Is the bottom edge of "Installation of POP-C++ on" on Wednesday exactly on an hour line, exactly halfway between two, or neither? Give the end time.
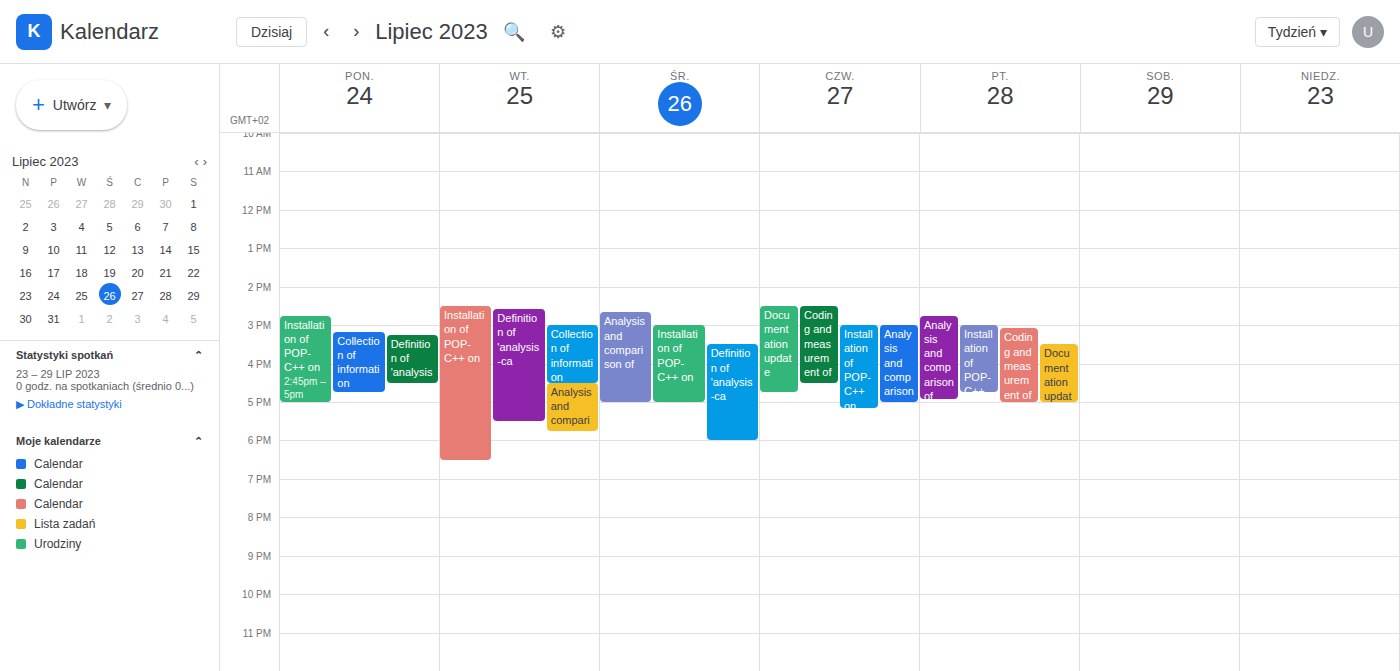
5:00 PM -- exactly on the 5 PM line.